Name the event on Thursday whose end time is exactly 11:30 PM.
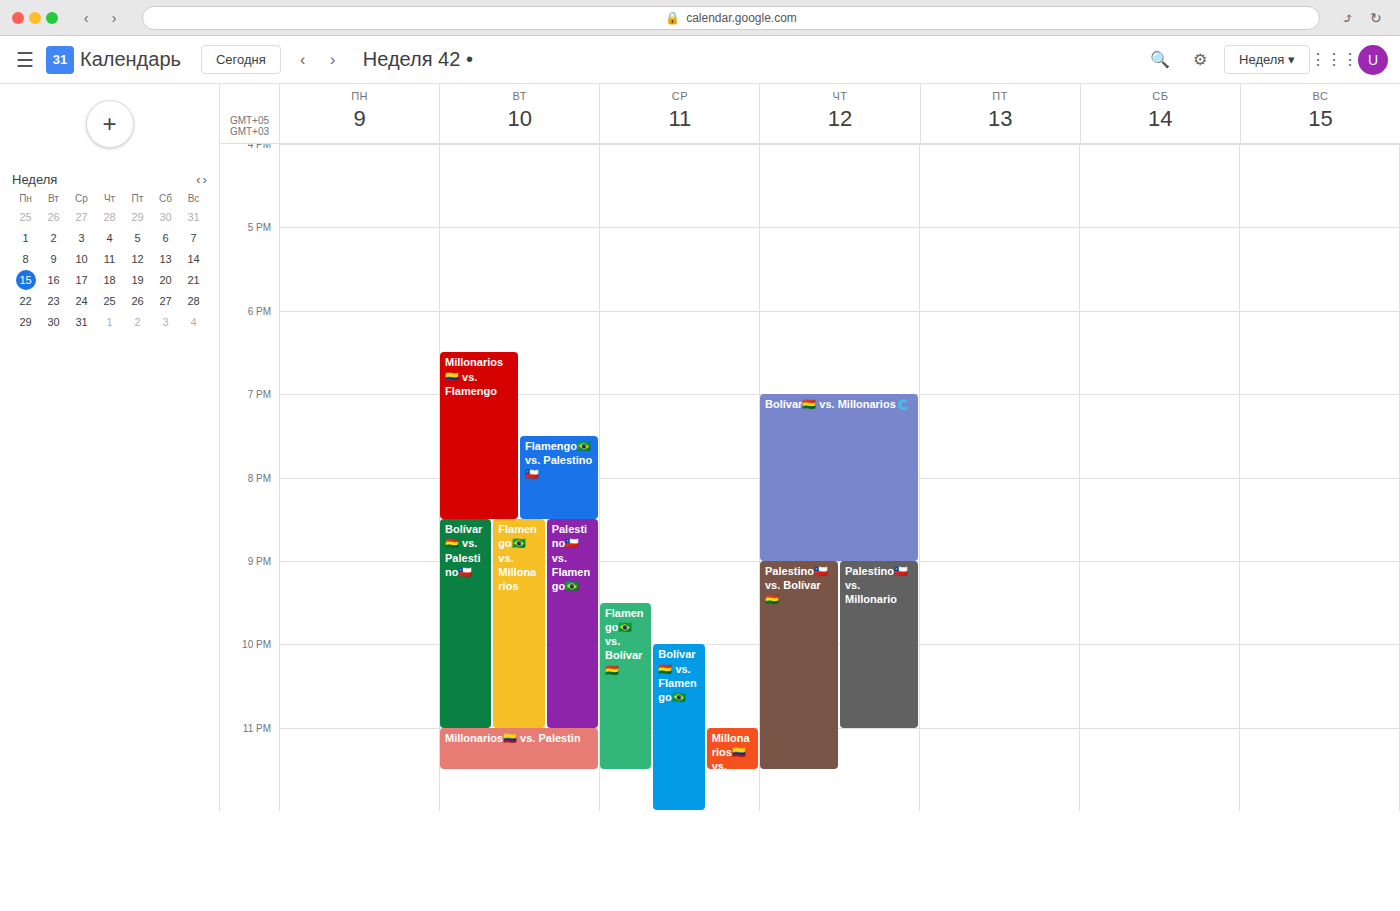
"Palestino🇨🇱 vs. Bolívar🇧🇴"